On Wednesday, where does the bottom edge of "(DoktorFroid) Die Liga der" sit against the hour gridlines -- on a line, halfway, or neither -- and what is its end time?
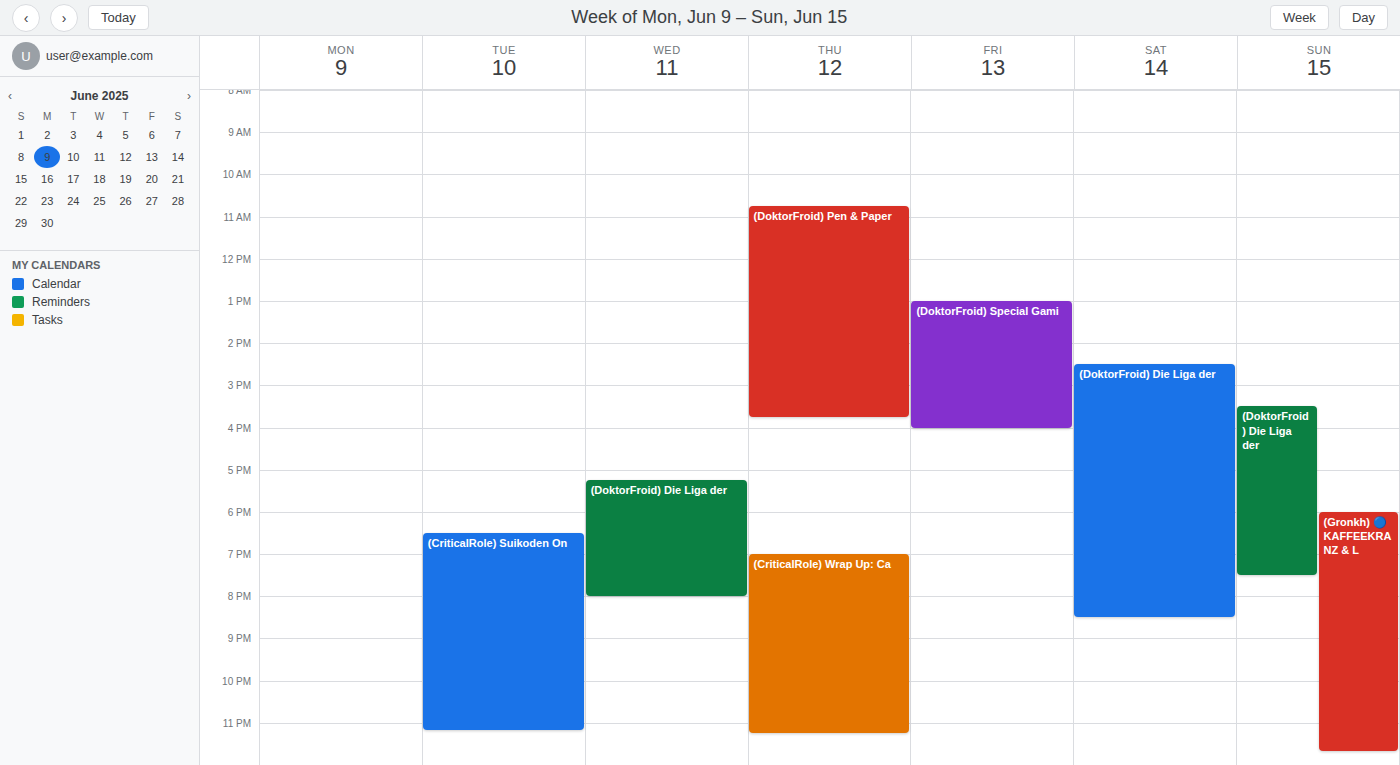
8:00 PM -- exactly on the 8 PM line.